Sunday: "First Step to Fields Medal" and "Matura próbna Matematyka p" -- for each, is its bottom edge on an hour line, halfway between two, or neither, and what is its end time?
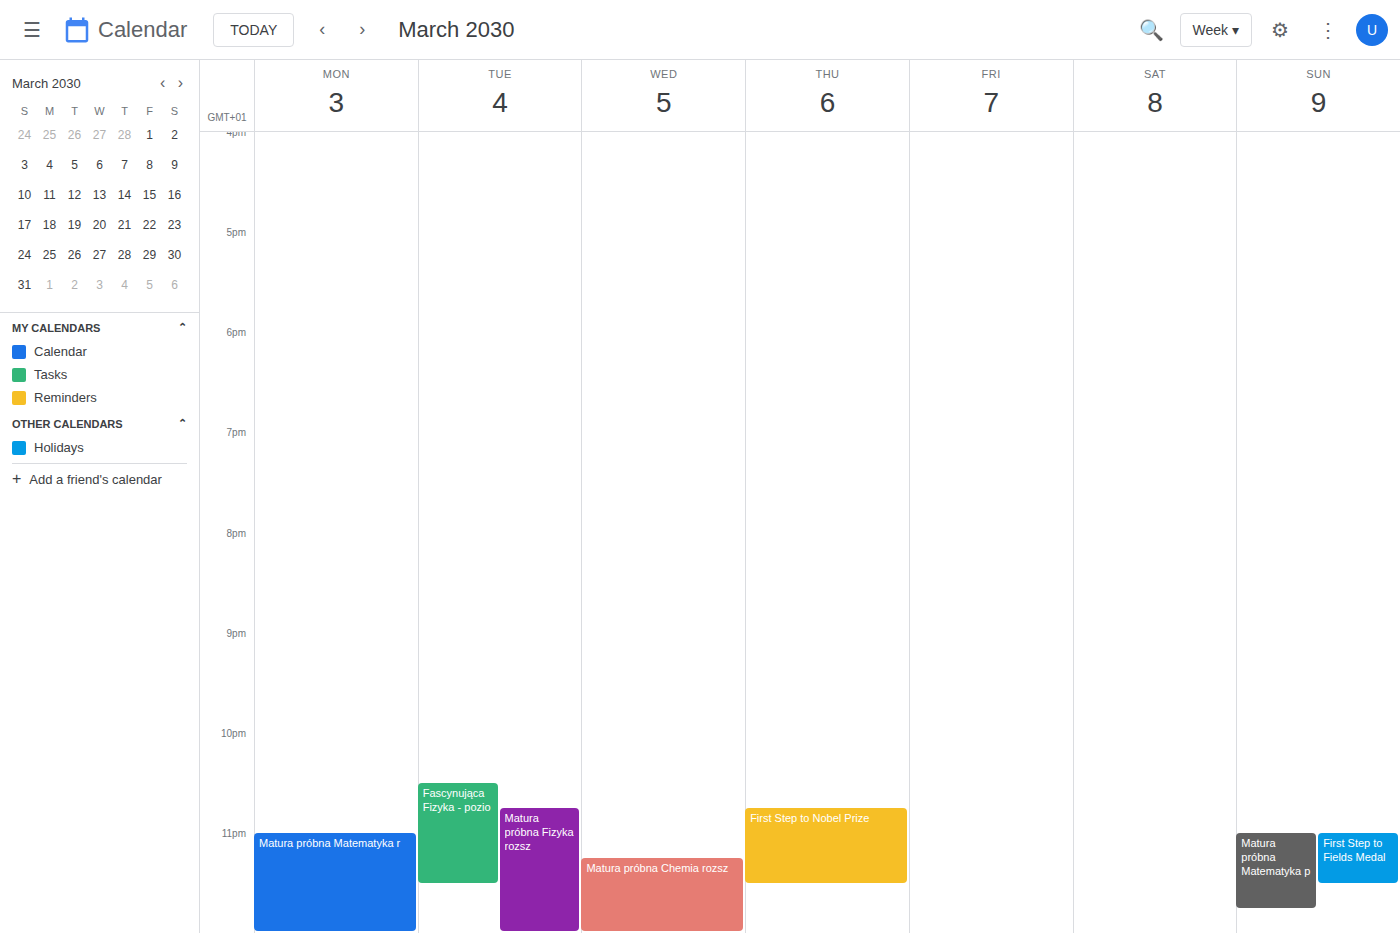
"First Step to Fields Medal": 11:30 PM, halfway between the 11 PM and 12 AM lines. "Matura próbna Matematyka p": 11:45 PM, neither: three quarters of the way from the 11 PM line to the 12 AM line.